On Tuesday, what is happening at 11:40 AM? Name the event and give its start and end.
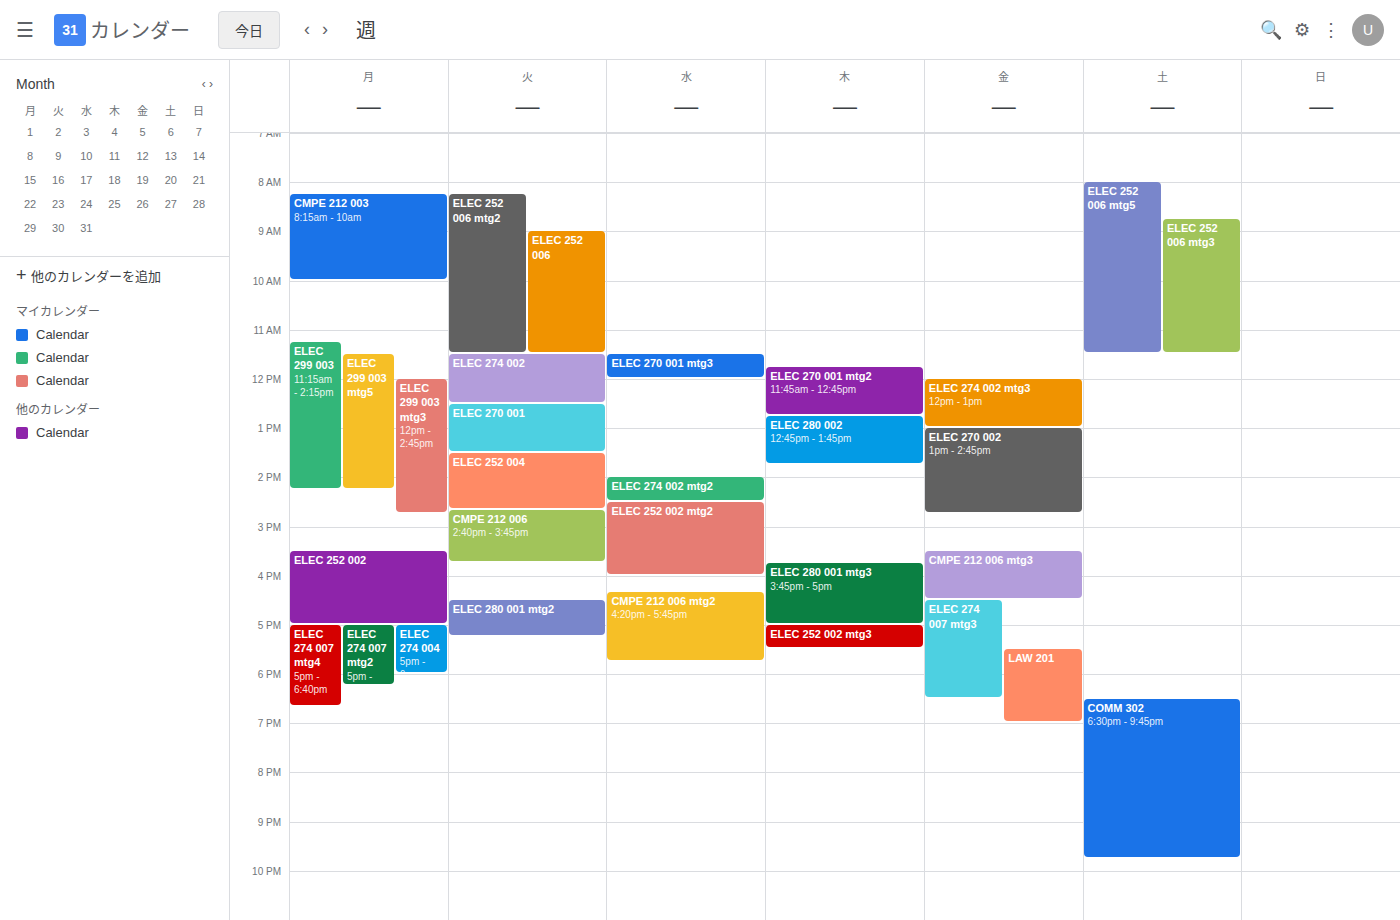
"ELEC 274 002", 11:30 AM to 12:30 PM